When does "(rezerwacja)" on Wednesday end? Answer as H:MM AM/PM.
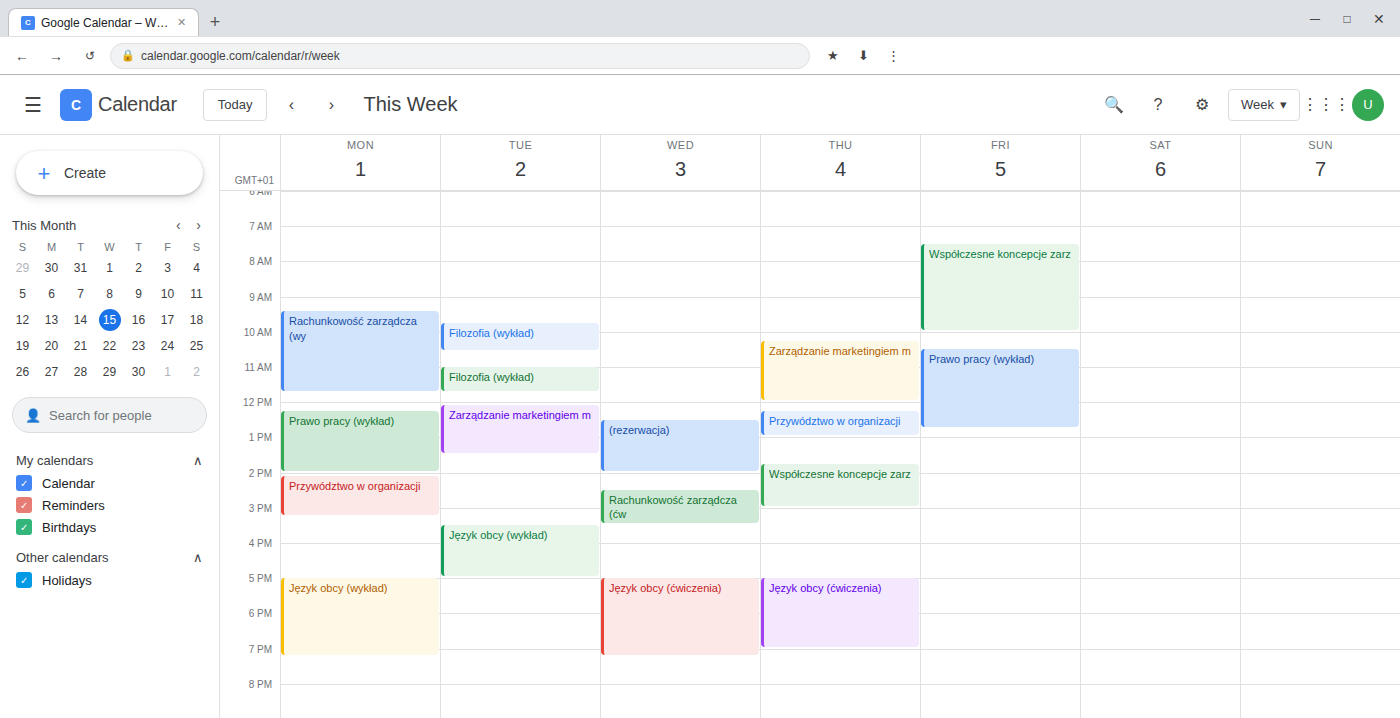
2:00 PM